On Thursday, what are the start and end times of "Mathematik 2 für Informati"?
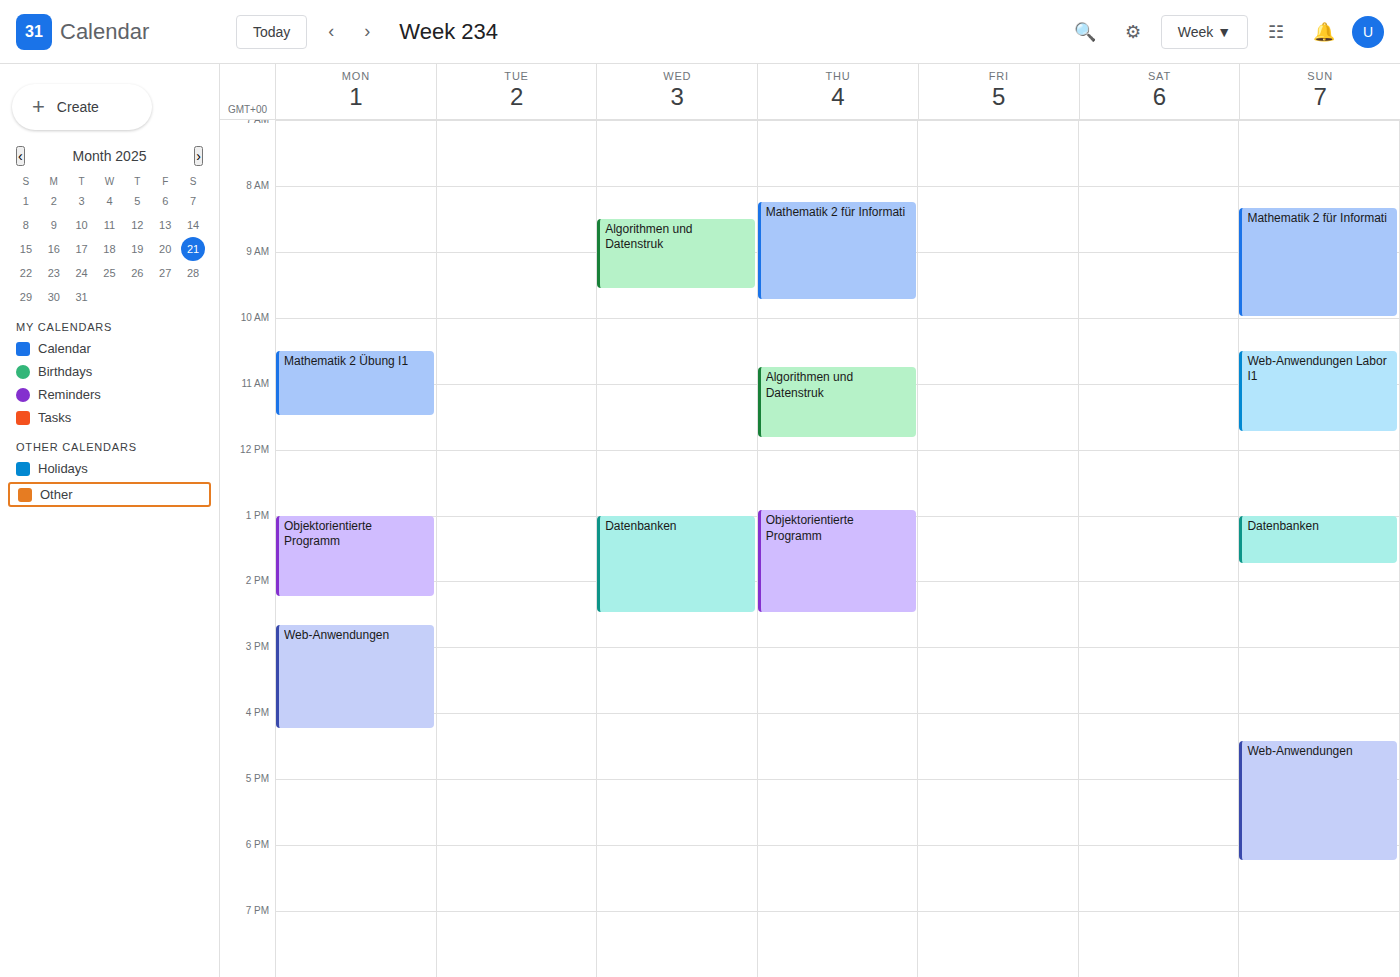
8:15 AM to 9:45 AM